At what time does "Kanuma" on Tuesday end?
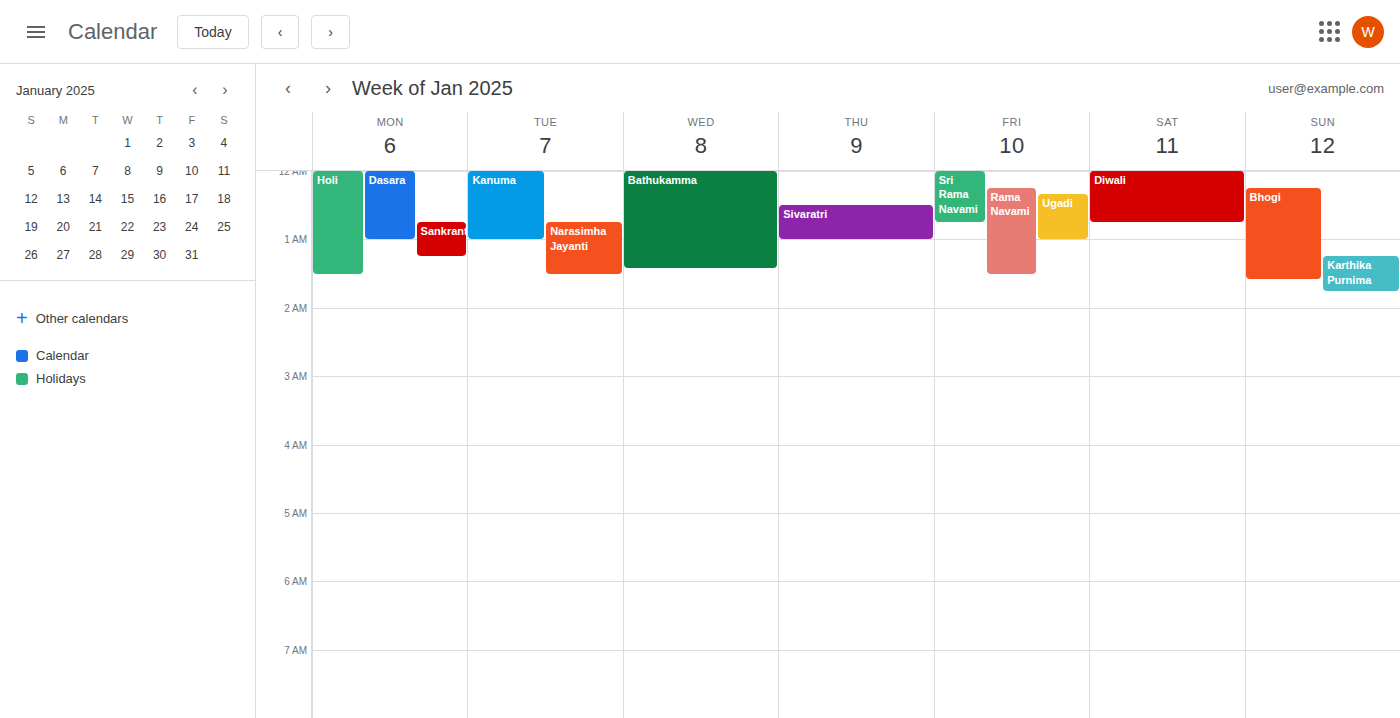
1:00 AM